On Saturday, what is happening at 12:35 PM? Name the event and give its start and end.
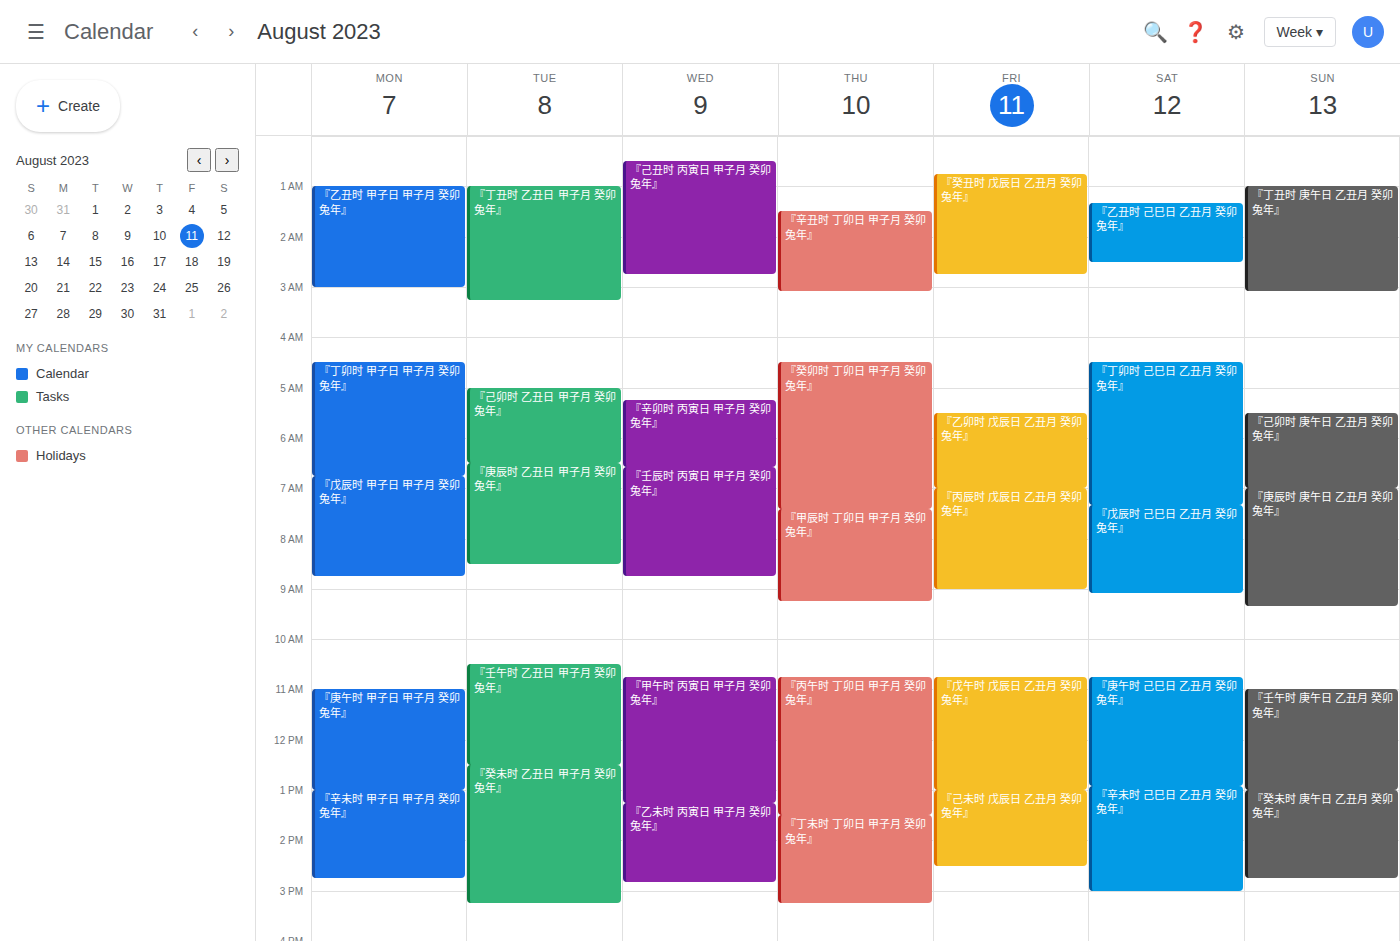
"『庚午时 己巳日 乙丑月 癸卯兔年』", 10:45 AM to 12:55 PM